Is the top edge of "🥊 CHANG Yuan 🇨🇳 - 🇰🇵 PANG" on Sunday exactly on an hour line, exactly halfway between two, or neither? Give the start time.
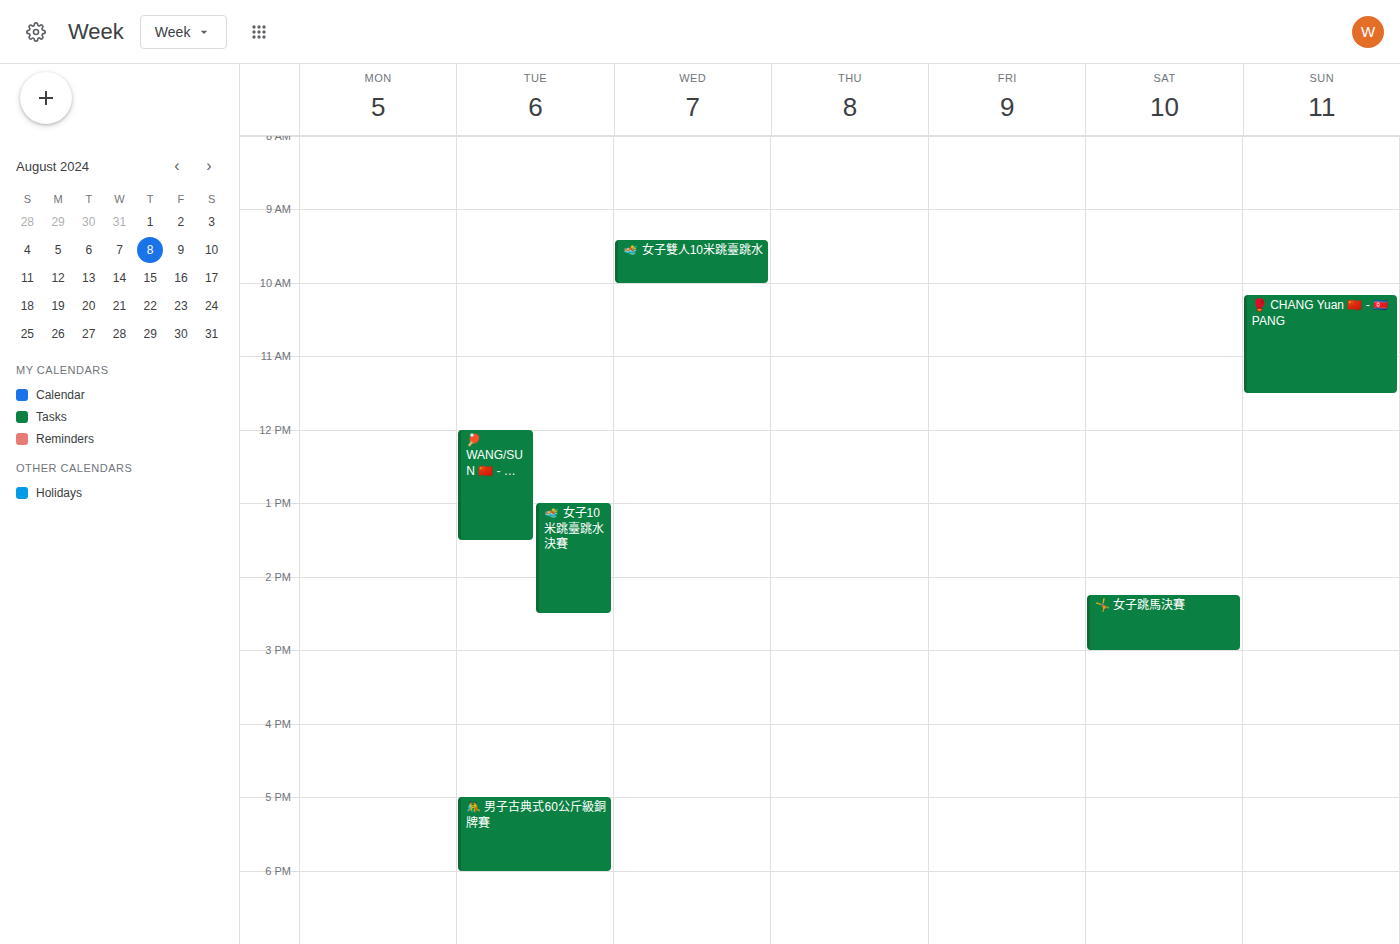
10:10 AM -- neither: 10 minutes below the 10 AM line and 50 minutes above the 11 AM line.